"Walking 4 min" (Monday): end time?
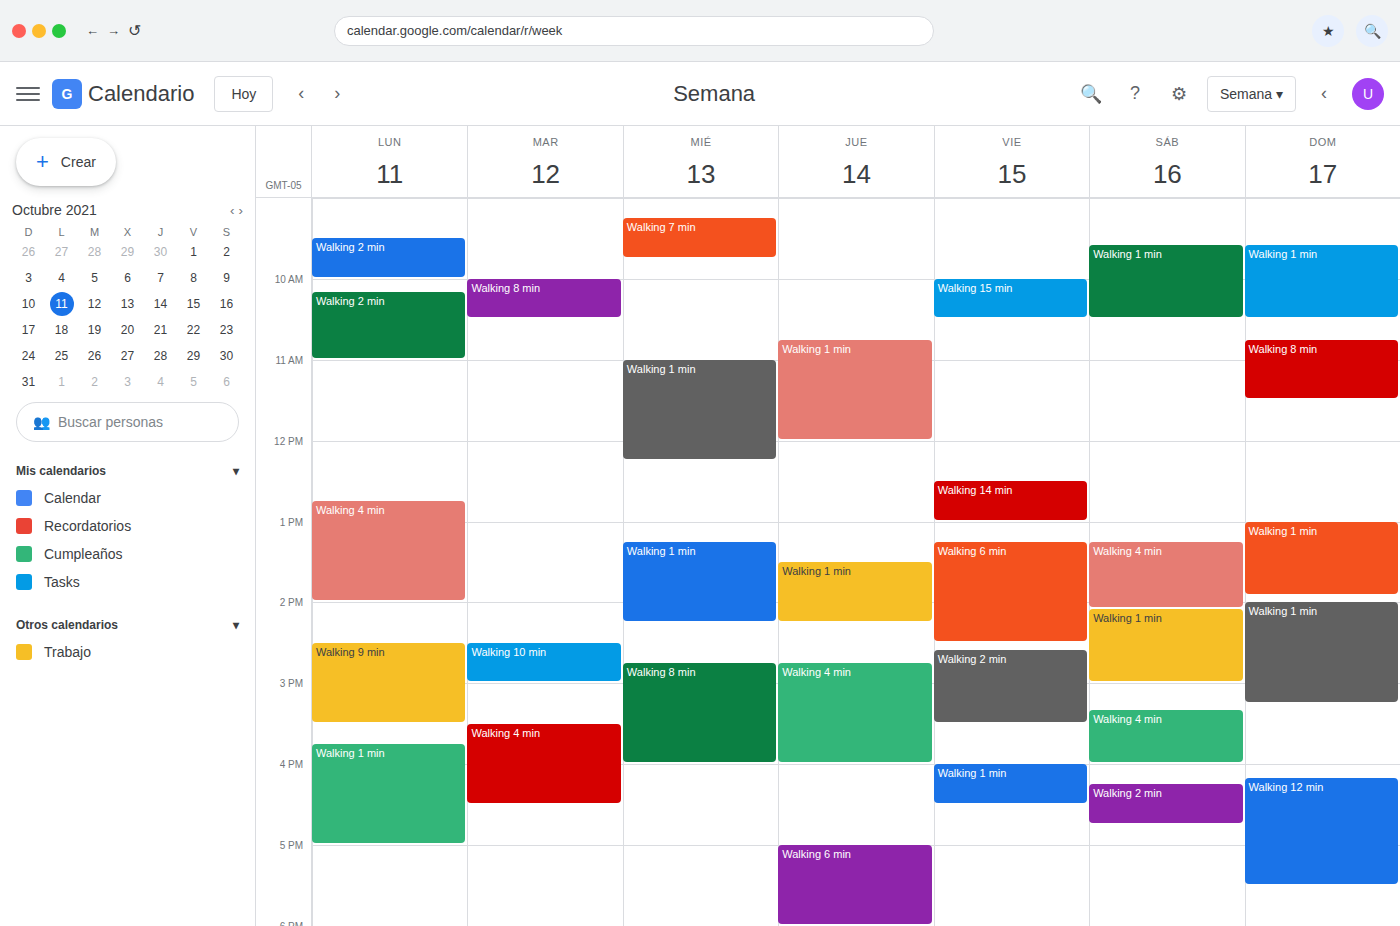
2:00 PM